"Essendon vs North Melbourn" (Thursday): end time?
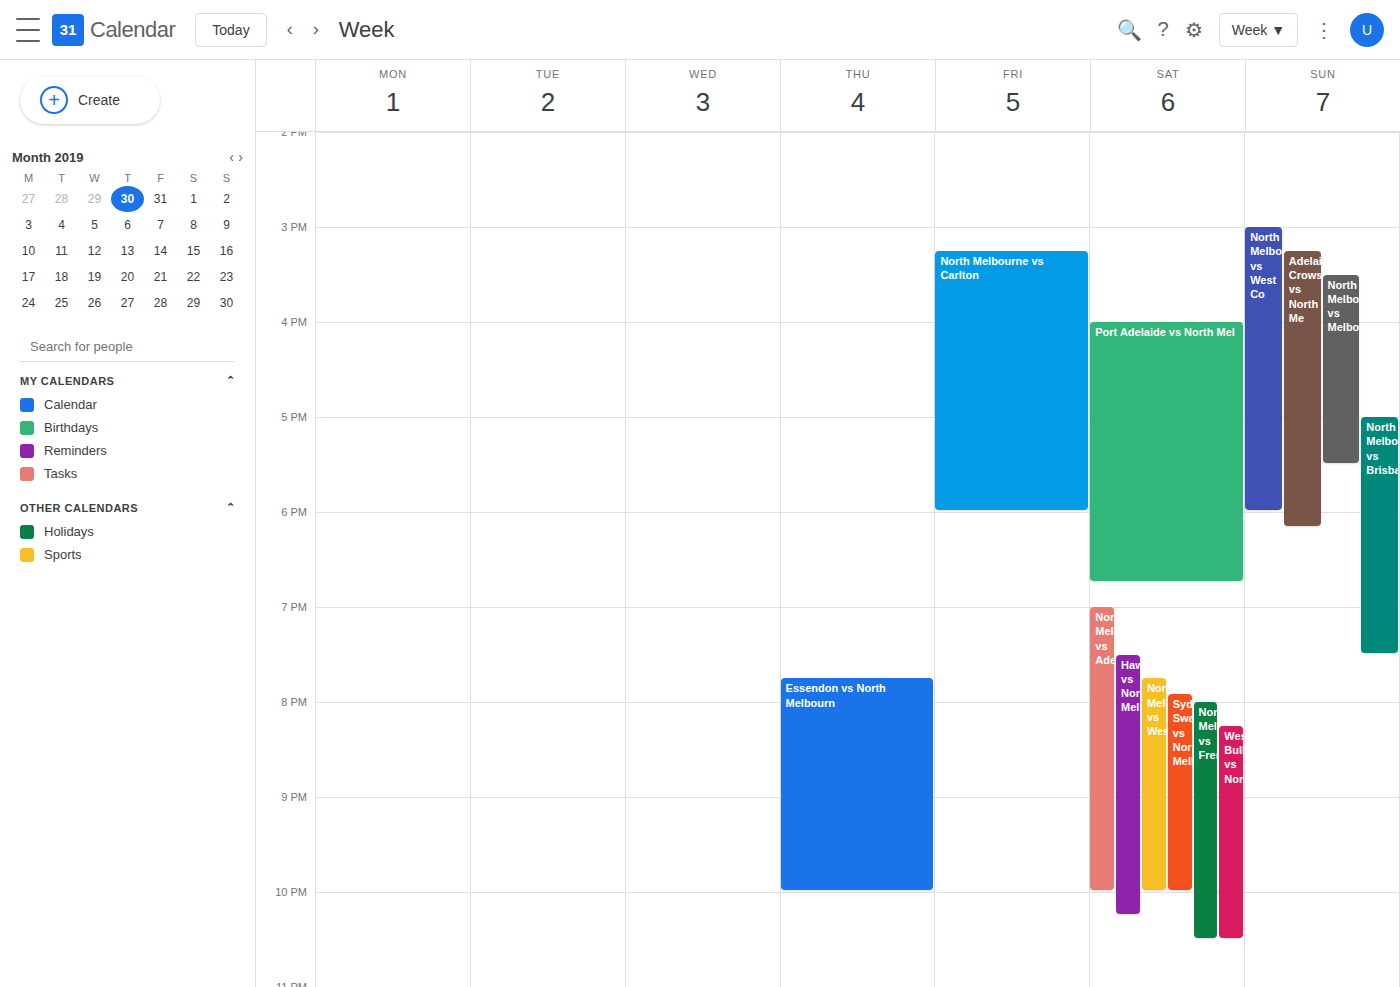
10:00 PM